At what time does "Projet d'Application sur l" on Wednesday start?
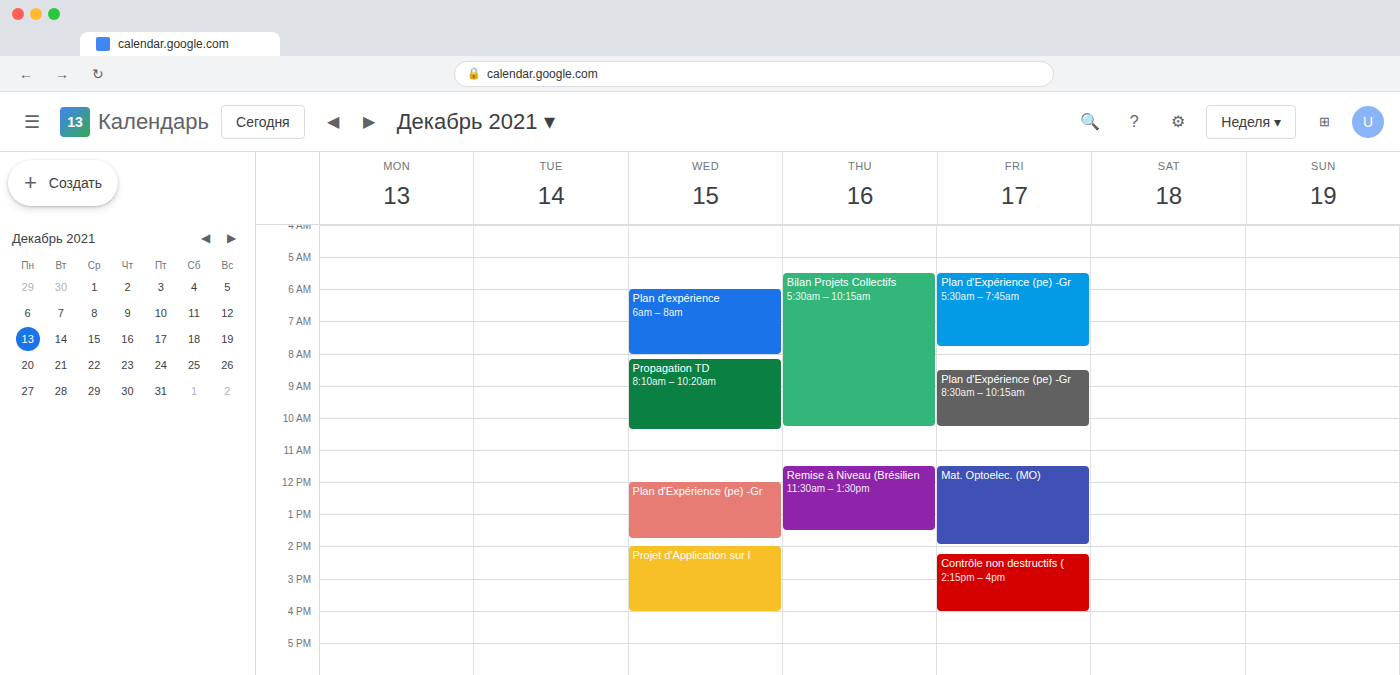
2:00 PM